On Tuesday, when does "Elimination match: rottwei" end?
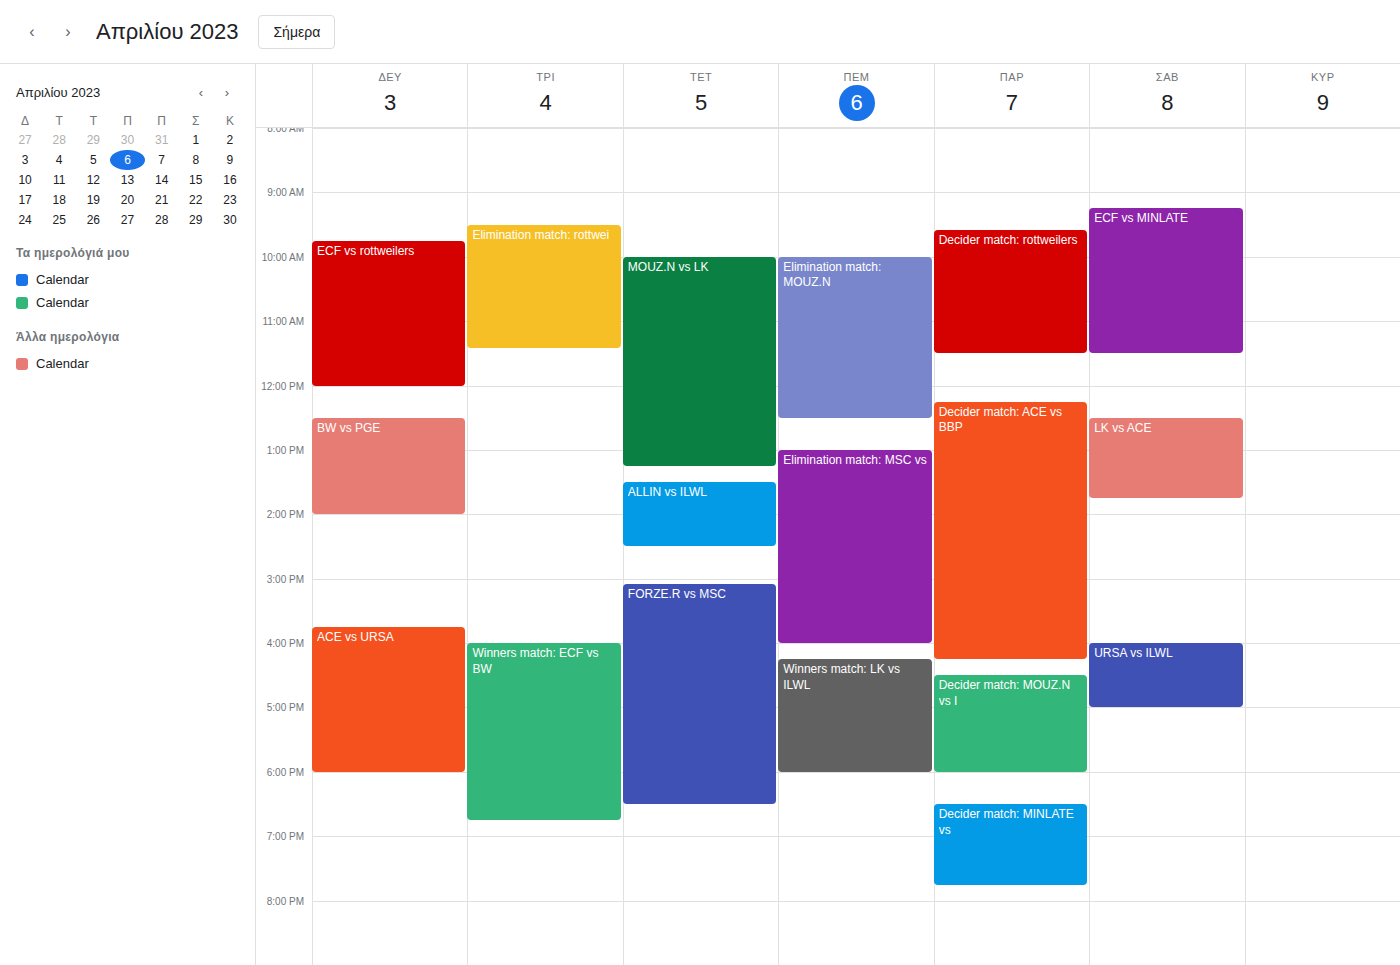
11:25